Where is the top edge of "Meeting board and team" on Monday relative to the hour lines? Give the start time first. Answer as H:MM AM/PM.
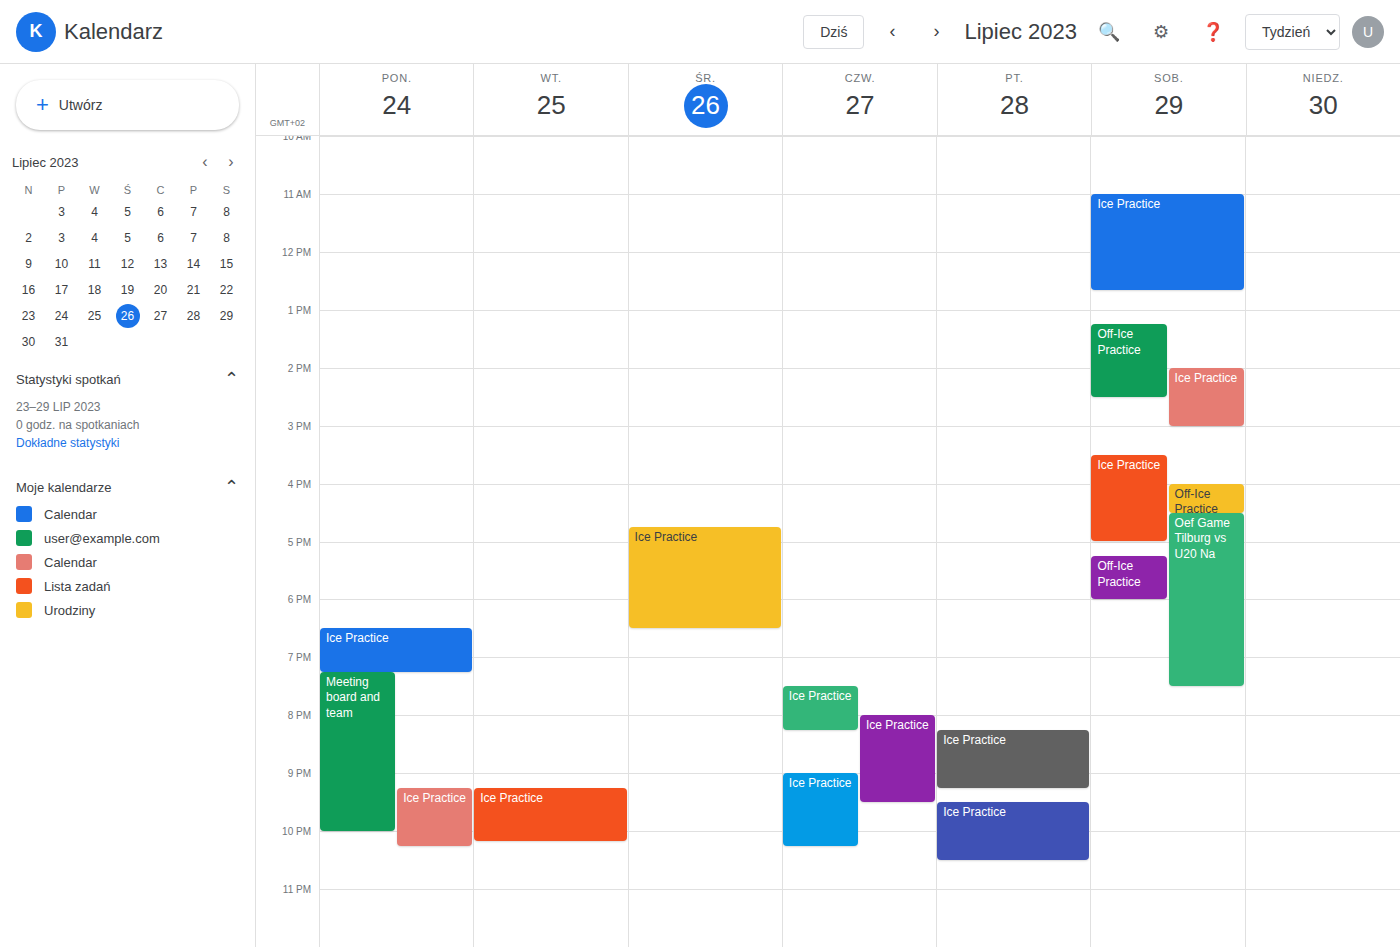
7:15 PM -- neither: a quarter of the way from the 7 PM line to the 8 PM line.